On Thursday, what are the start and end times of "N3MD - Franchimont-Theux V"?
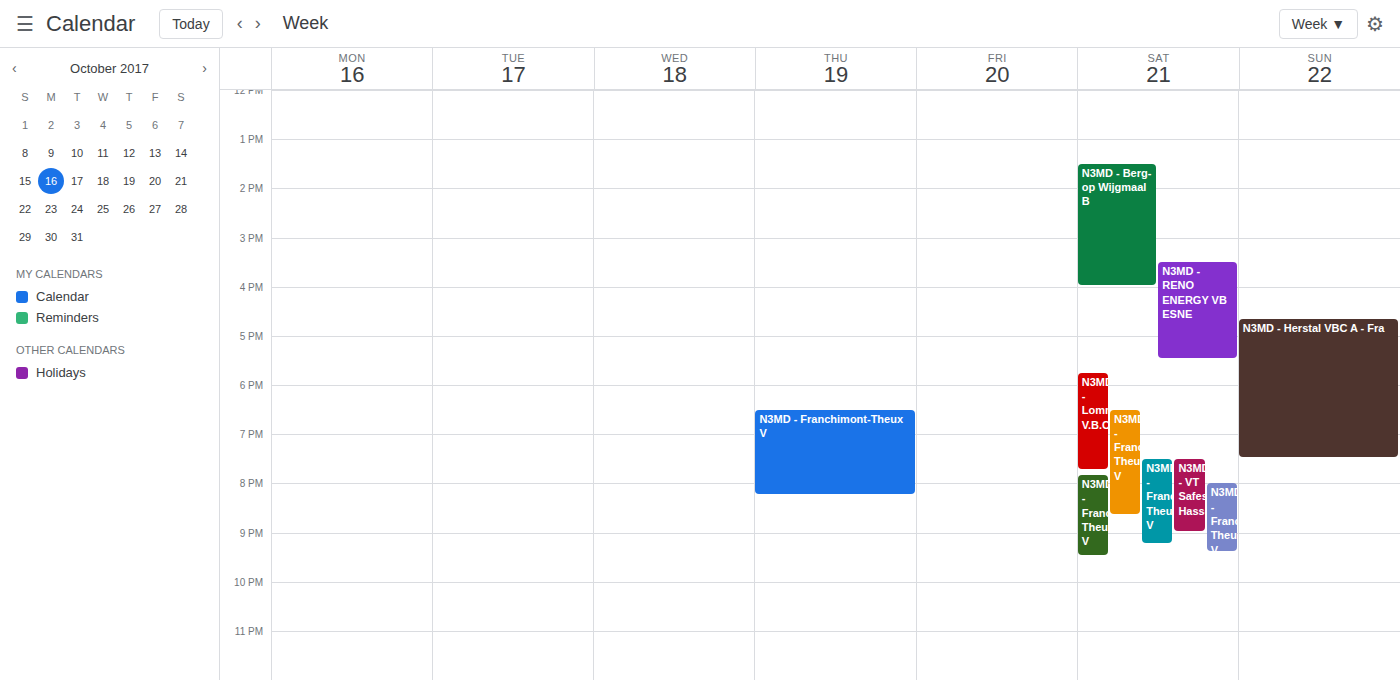
6:30 PM to 8:15 PM